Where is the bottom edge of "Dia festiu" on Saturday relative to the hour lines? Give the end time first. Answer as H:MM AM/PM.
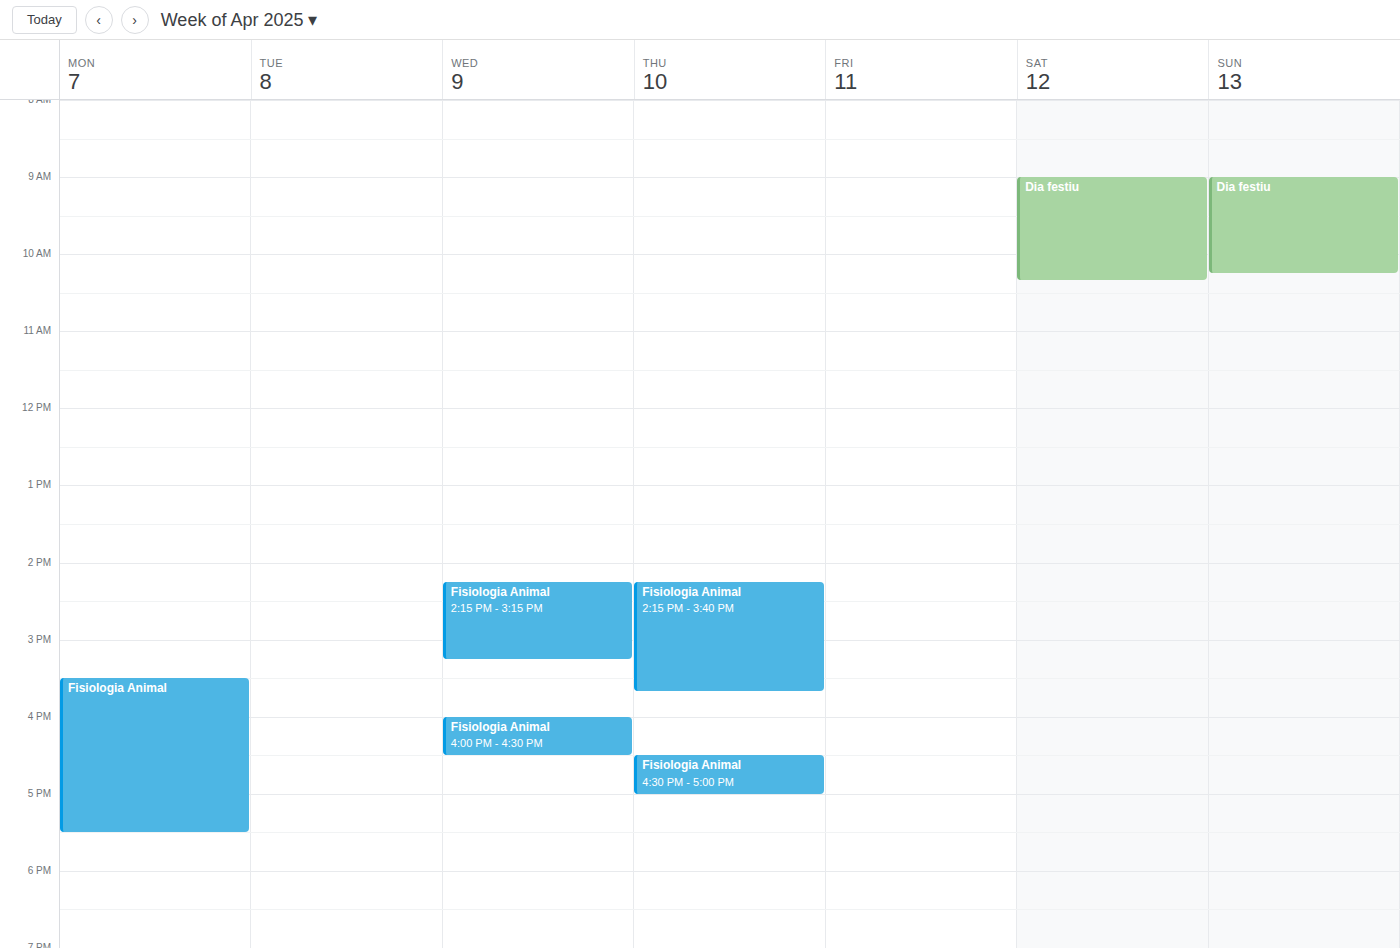
10:20 AM -- neither: 20 minutes below the 10 AM line and 40 minutes above the 11 AM line.